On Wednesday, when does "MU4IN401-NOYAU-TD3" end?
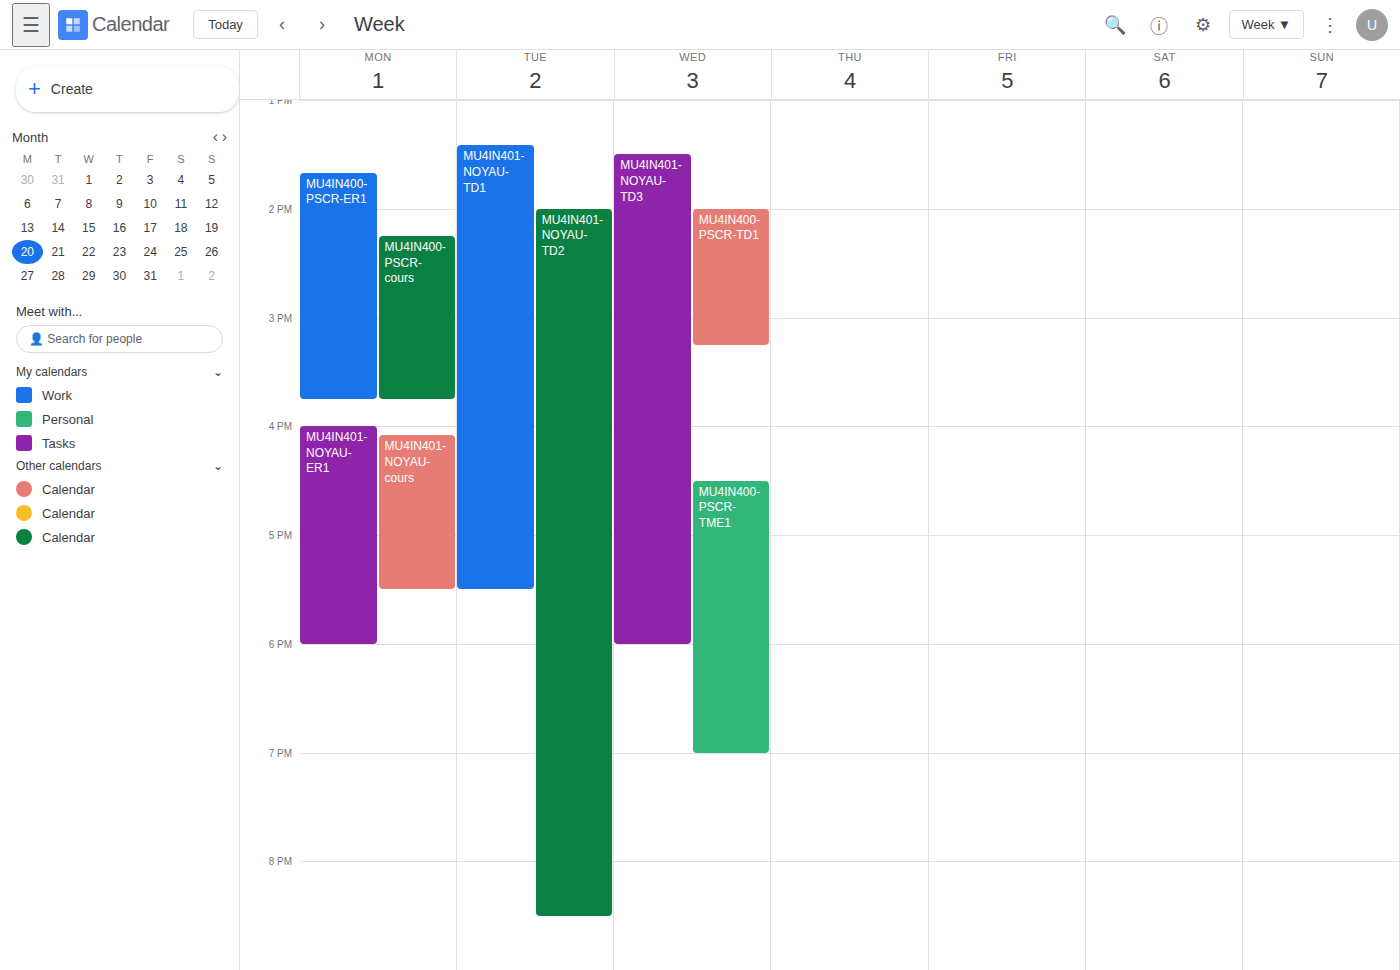
18:00